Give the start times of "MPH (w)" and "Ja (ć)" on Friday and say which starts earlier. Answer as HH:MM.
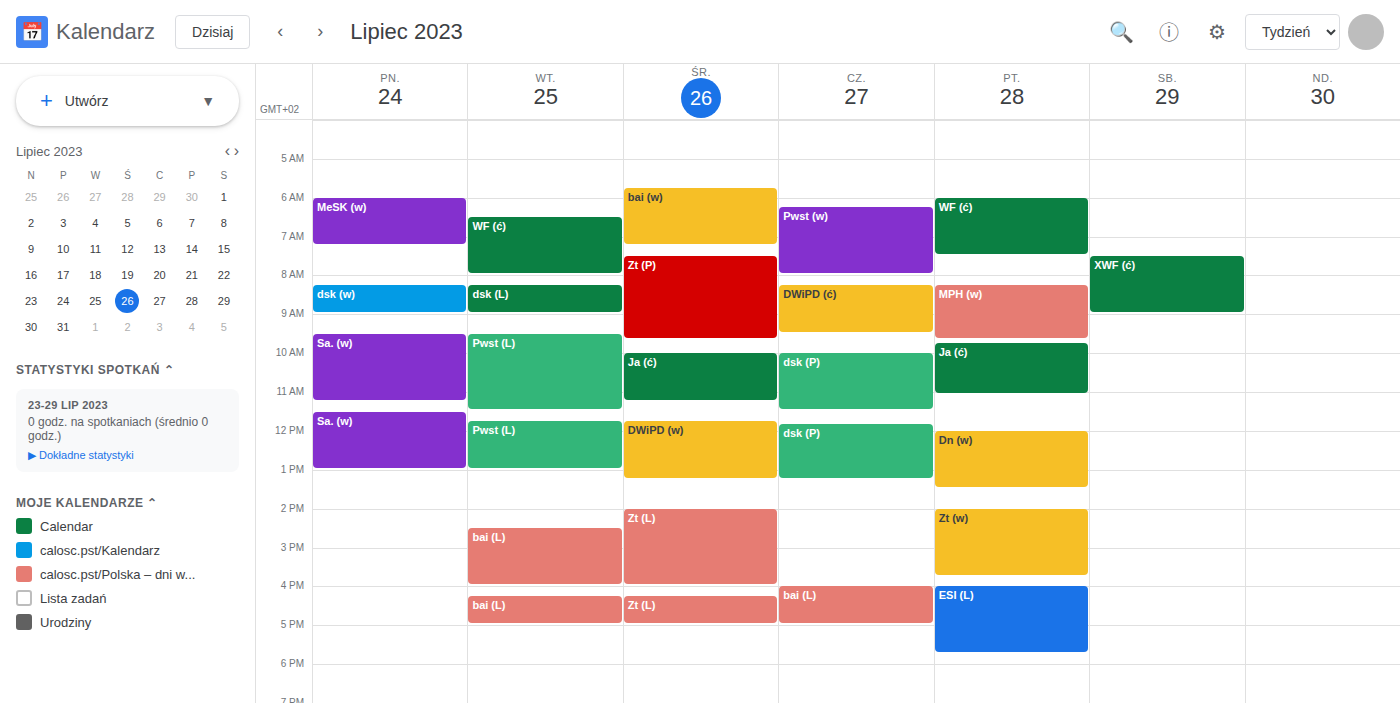
"MPH (w)" 08:15; "Ja (ć)" 09:45.